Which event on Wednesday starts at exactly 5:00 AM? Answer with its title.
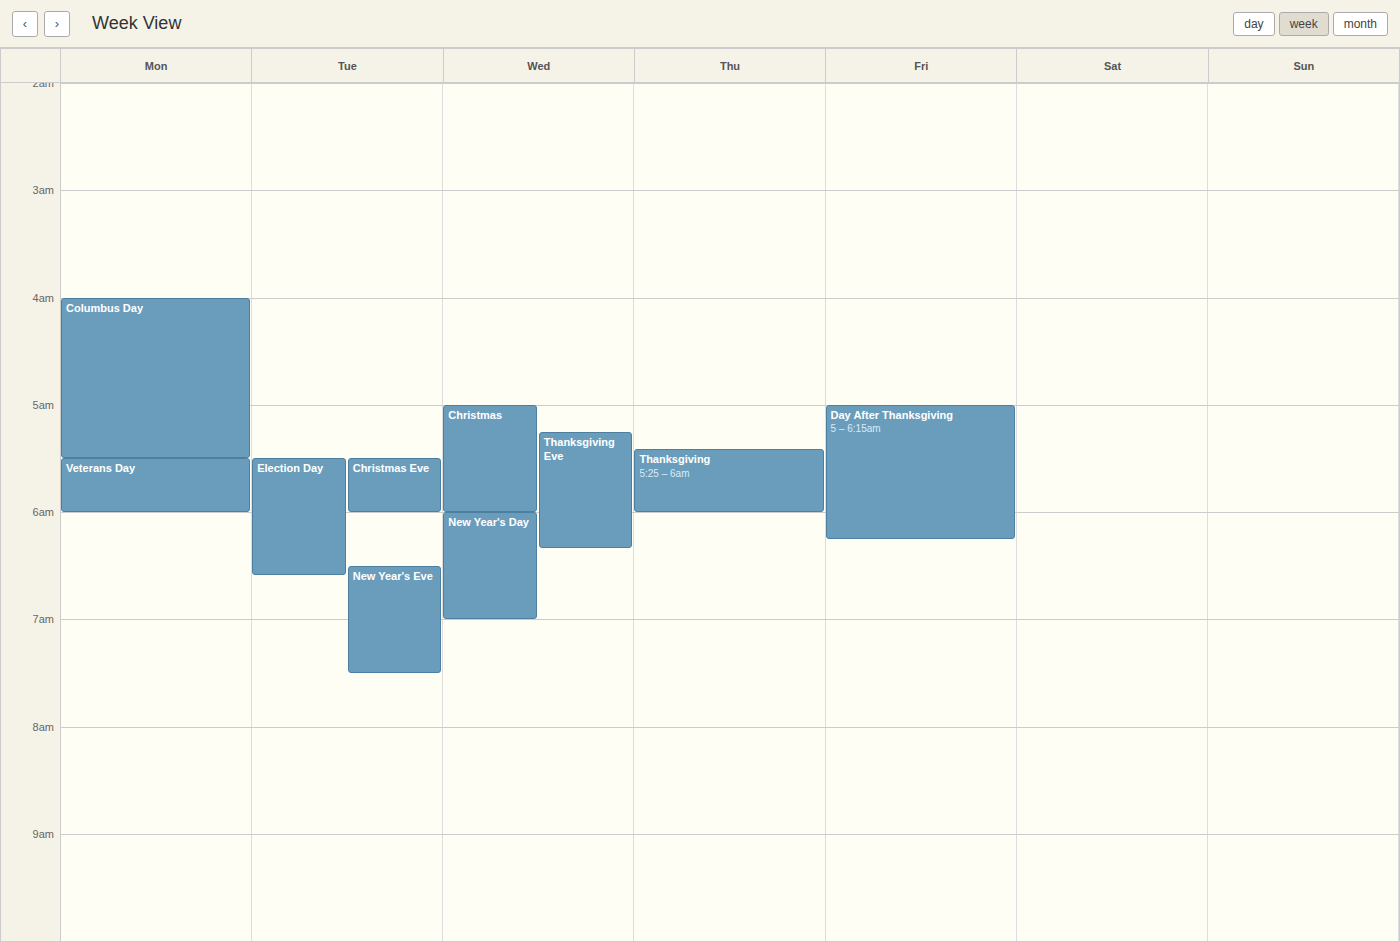
"Christmas"